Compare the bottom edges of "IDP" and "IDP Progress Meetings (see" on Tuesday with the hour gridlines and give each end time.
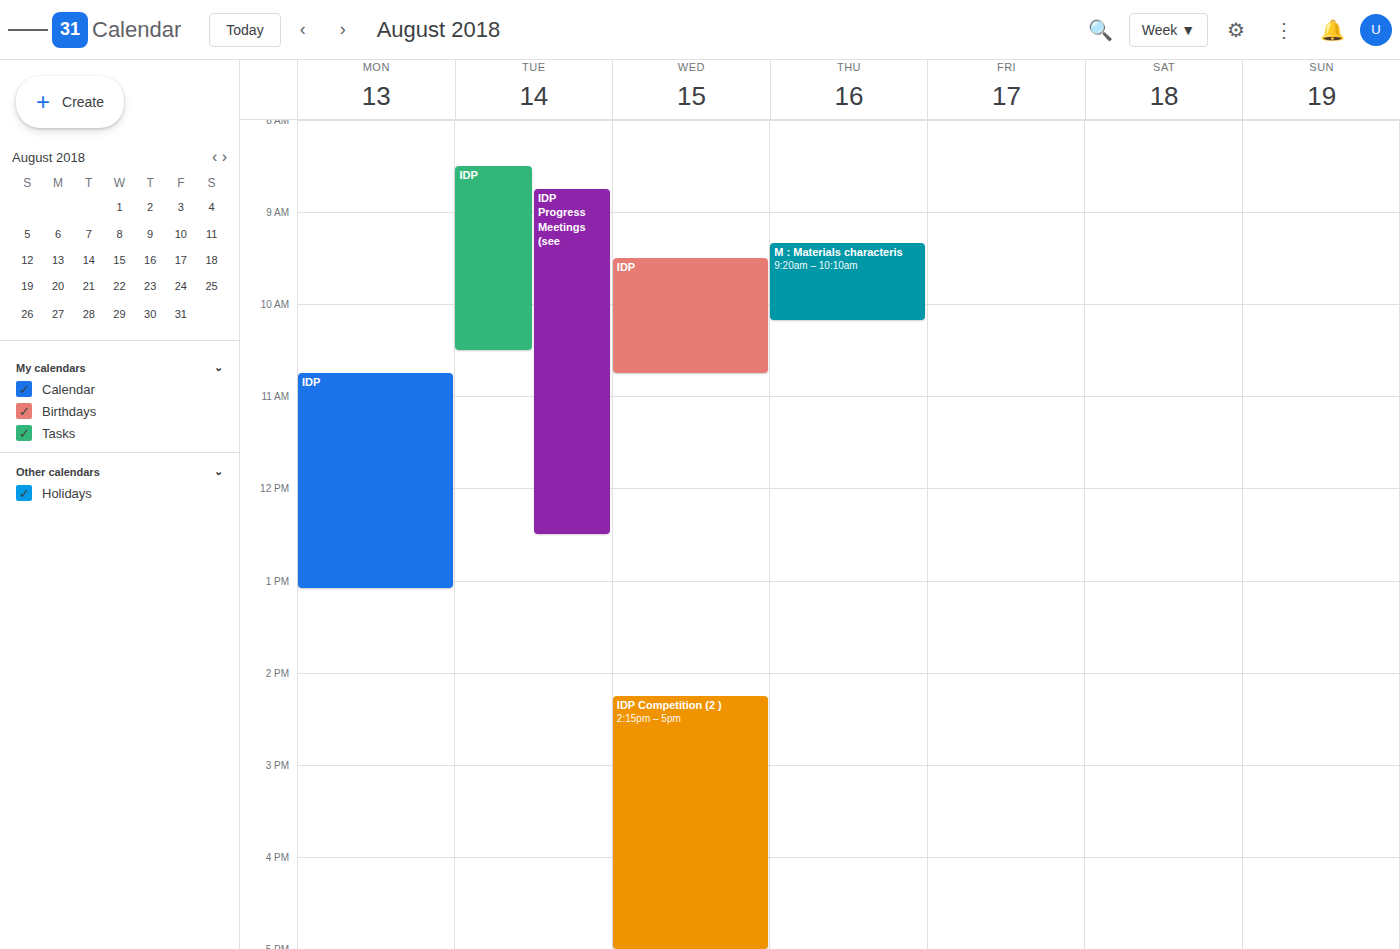
"IDP": 10:30 AM, halfway between the 10 AM and 11 AM lines. "IDP Progress Meetings (see": 12:30 PM, halfway between the 12 PM and 1 PM lines.